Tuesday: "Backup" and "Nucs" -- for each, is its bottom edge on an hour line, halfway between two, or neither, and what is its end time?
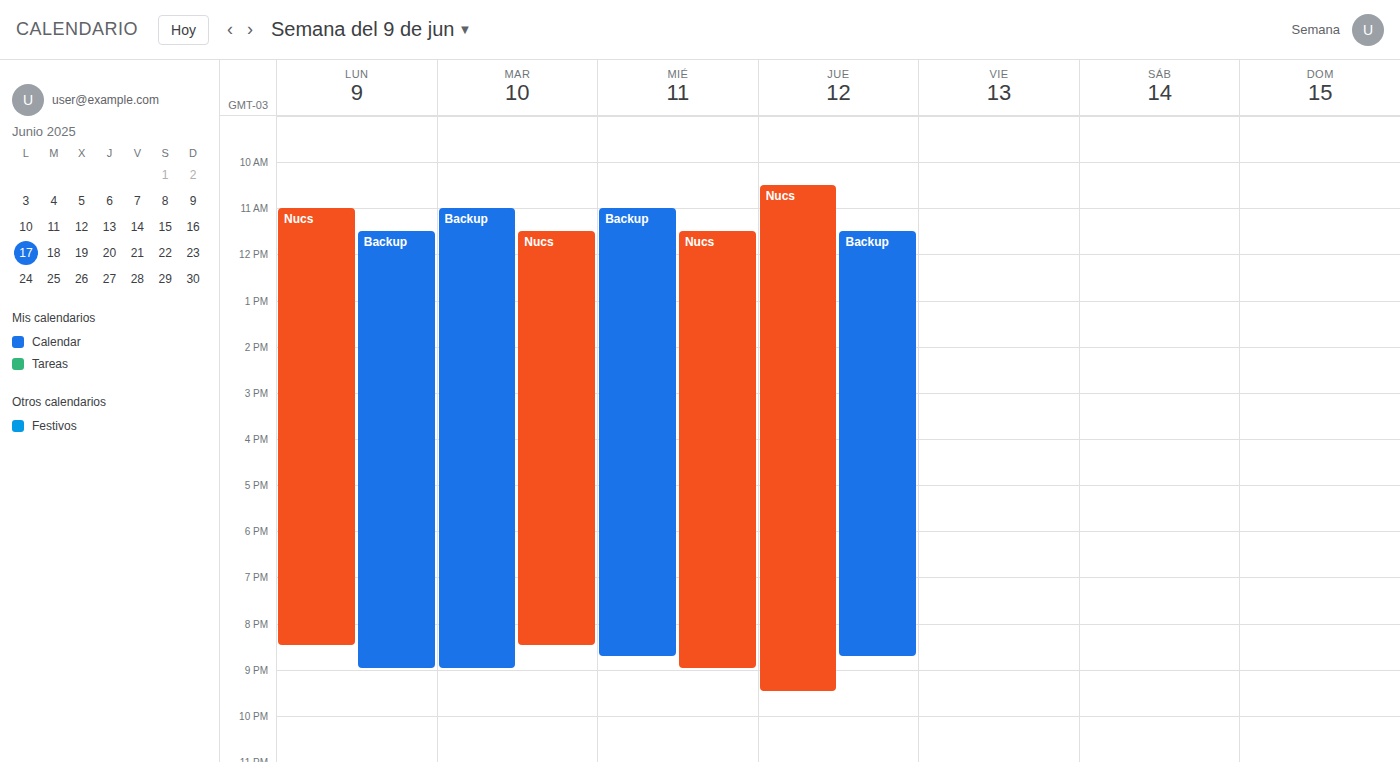
"Backup": 9:00 PM, exactly on the 9 PM line. "Nucs": 8:30 PM, halfway between the 8 PM and 9 PM lines.